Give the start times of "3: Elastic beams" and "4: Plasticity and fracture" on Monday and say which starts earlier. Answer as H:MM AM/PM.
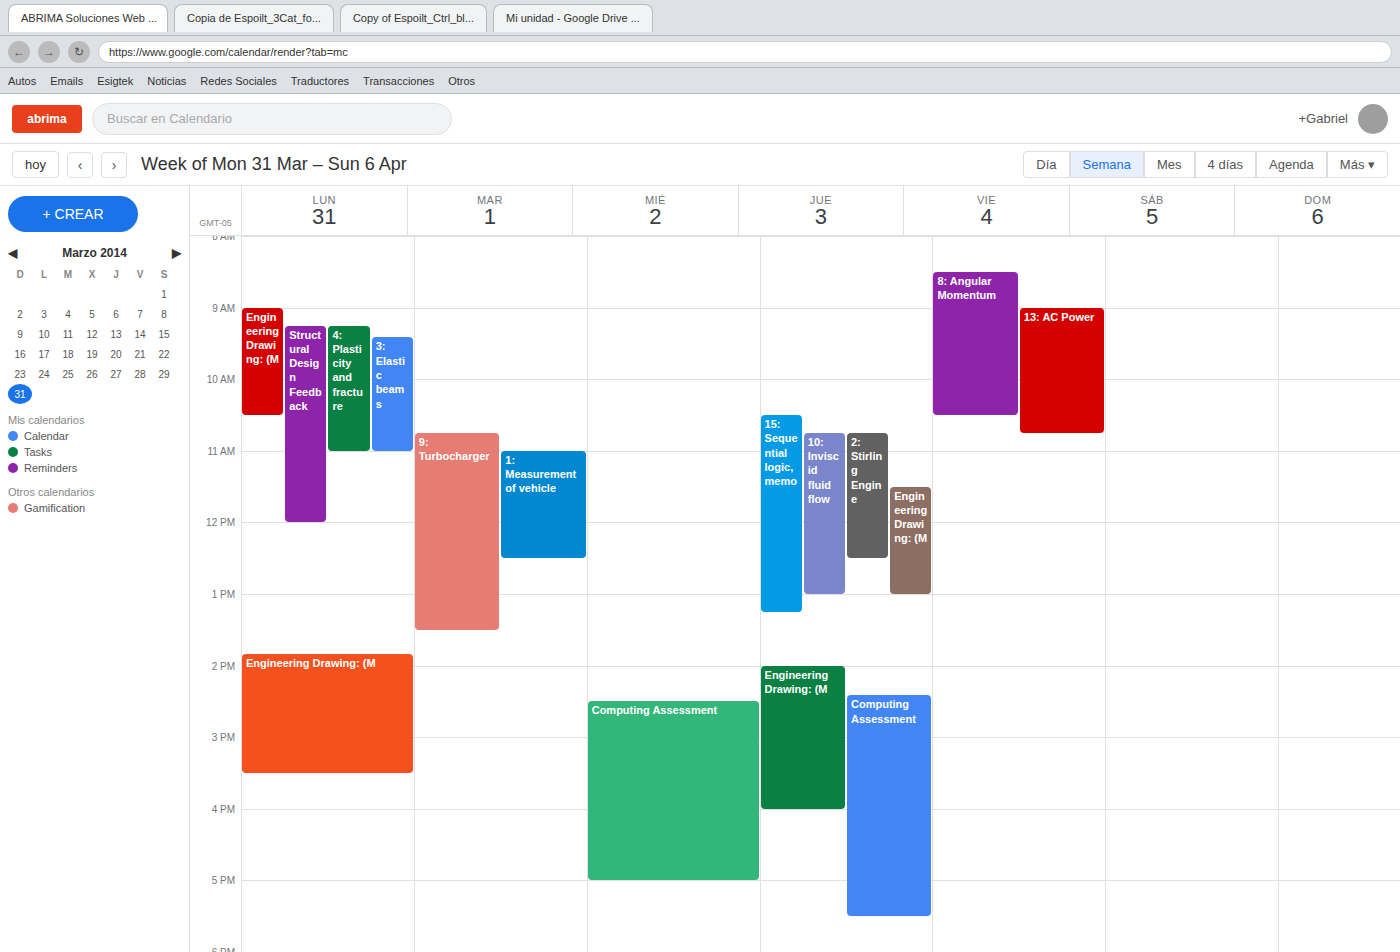
"4: Plasticity and fracture" 9:15 AM; "3: Elastic beams" 9:25 AM.